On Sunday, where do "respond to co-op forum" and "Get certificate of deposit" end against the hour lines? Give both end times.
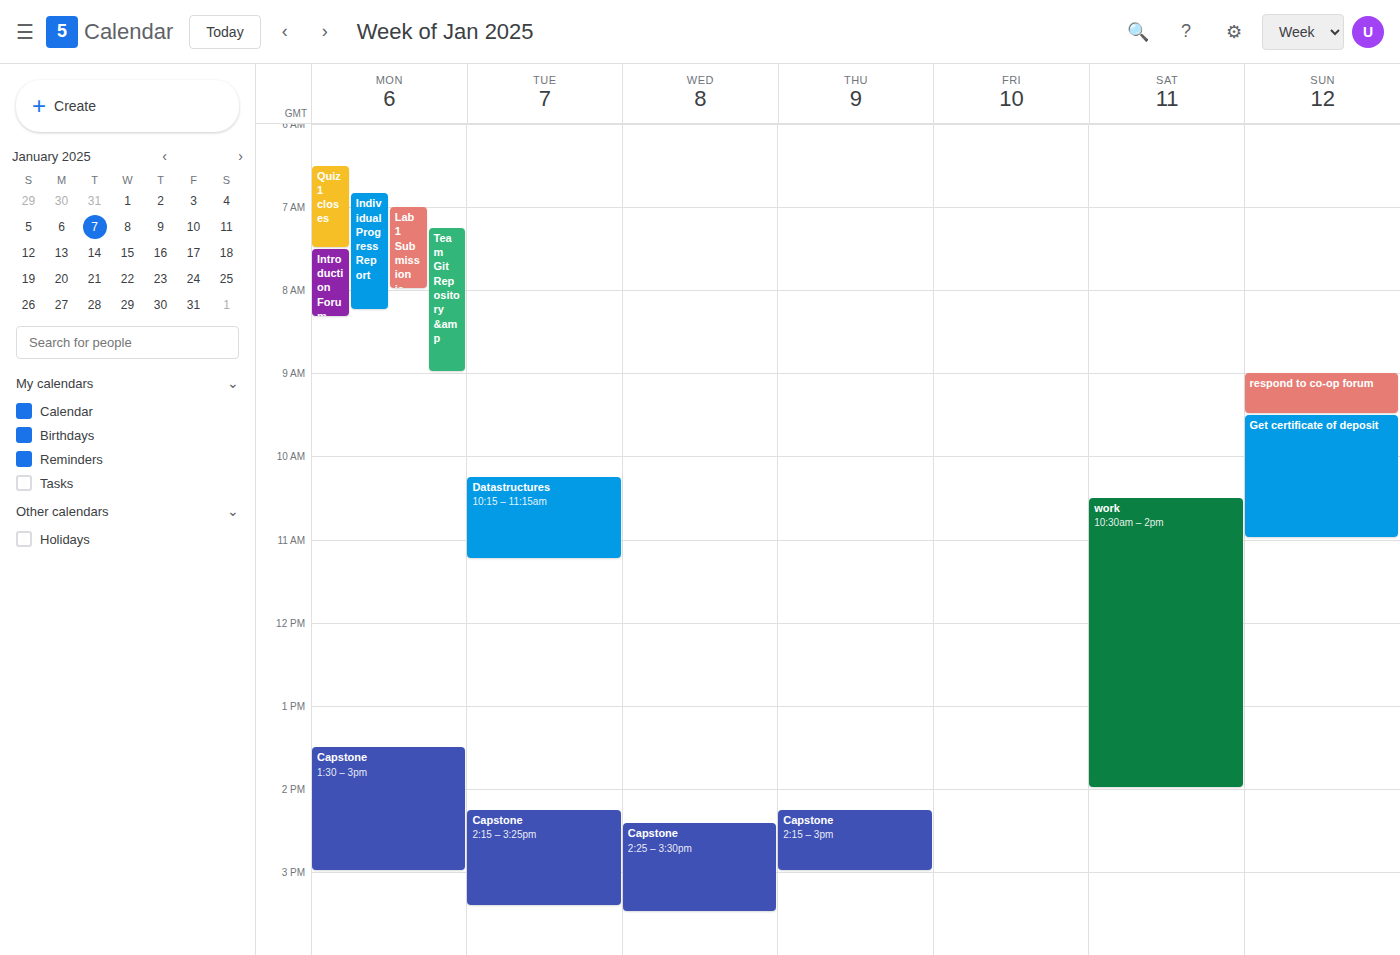
"respond to co-op forum": 9:30 AM, halfway between the 9 AM and 10 AM lines. "Get certificate of deposit": 11:00 AM, exactly on the 11 AM line.